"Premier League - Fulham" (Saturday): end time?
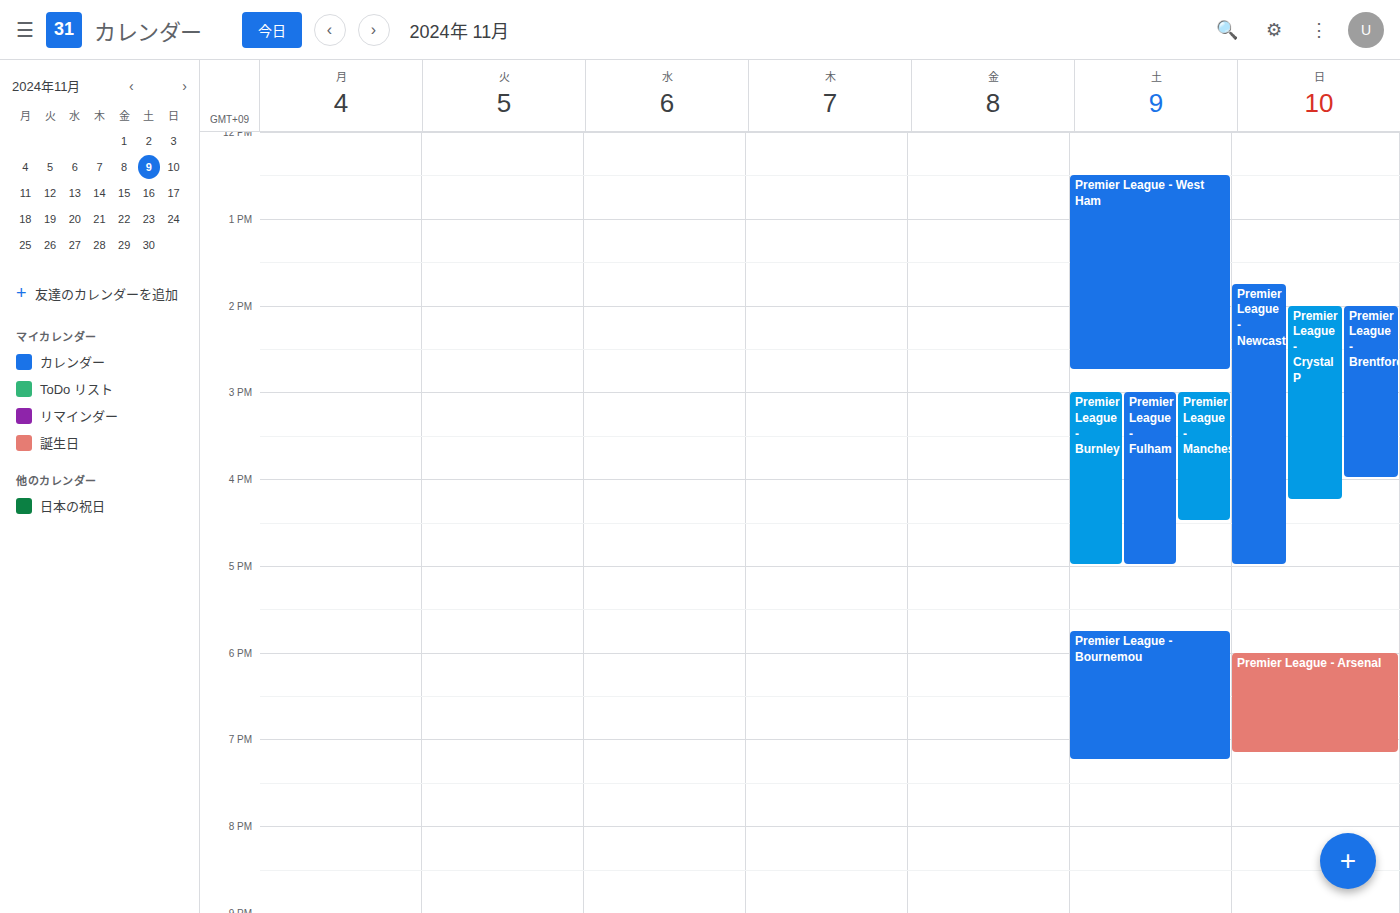
5:00 PM